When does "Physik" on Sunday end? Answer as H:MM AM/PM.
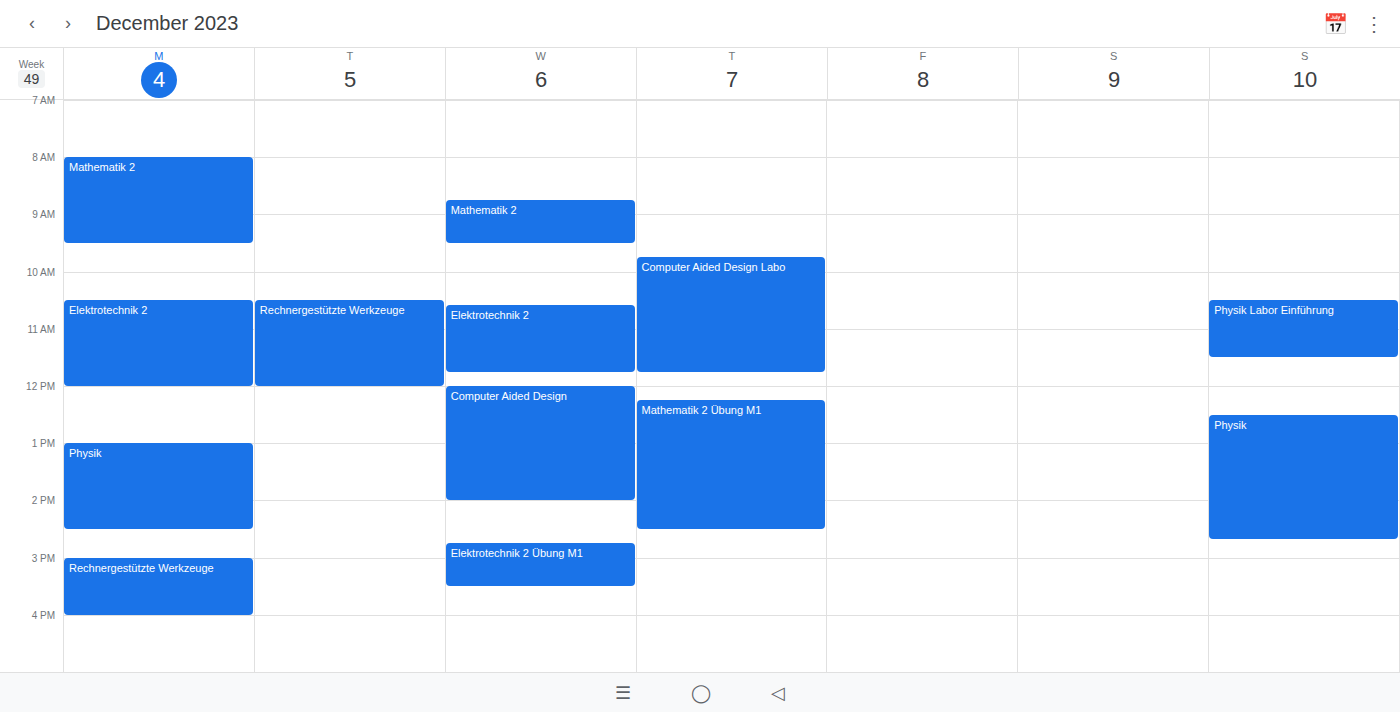
2:40 PM